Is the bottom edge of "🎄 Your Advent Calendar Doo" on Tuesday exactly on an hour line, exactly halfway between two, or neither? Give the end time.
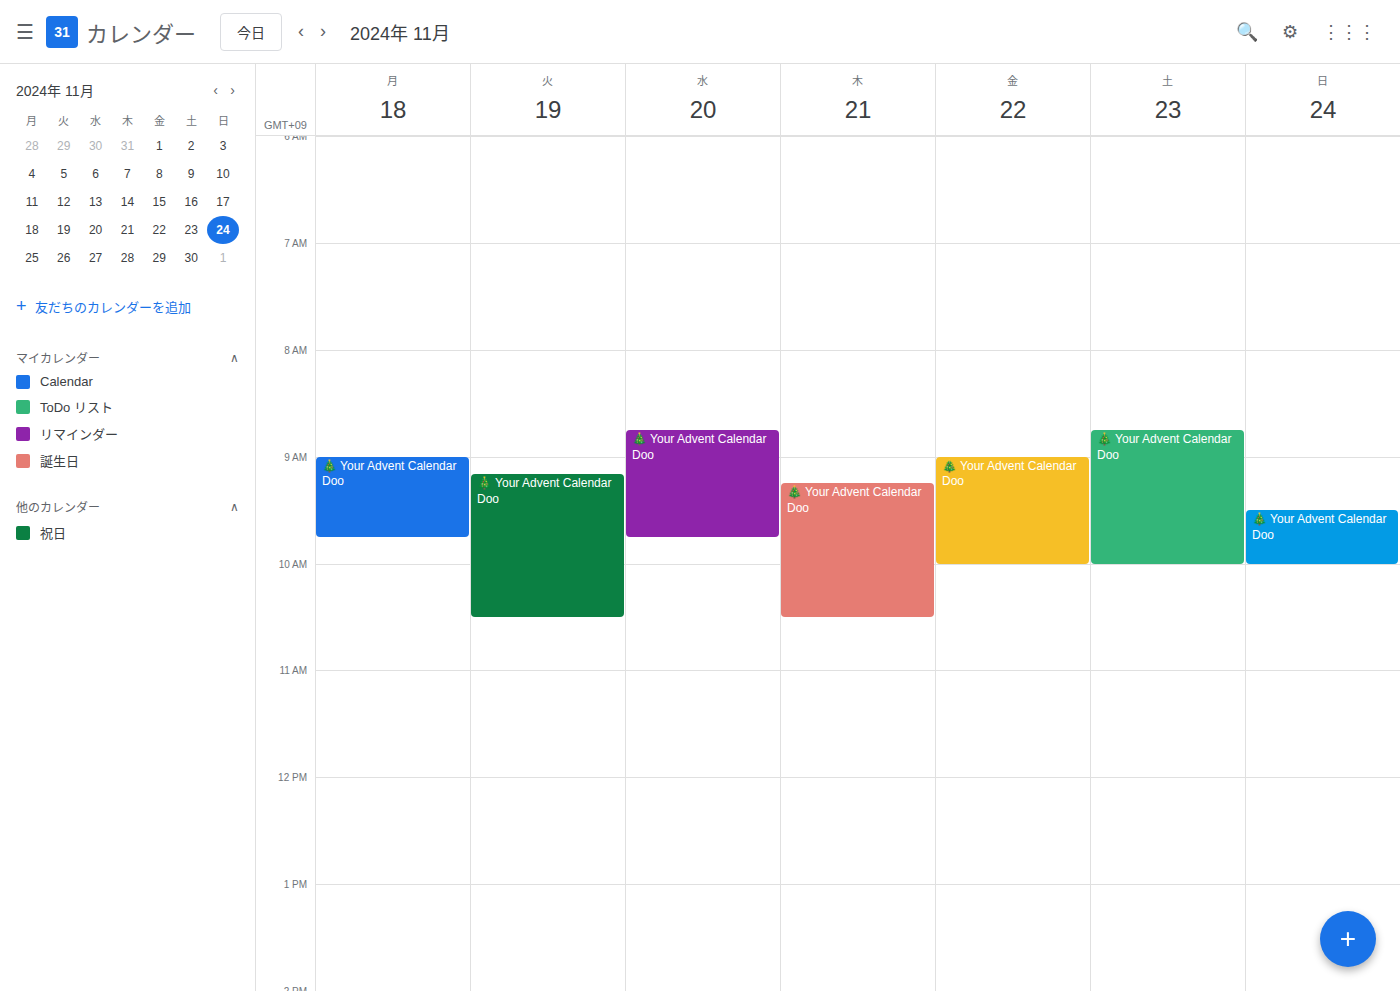
10:30 AM -- halfway between the 10 AM and 11 AM lines.